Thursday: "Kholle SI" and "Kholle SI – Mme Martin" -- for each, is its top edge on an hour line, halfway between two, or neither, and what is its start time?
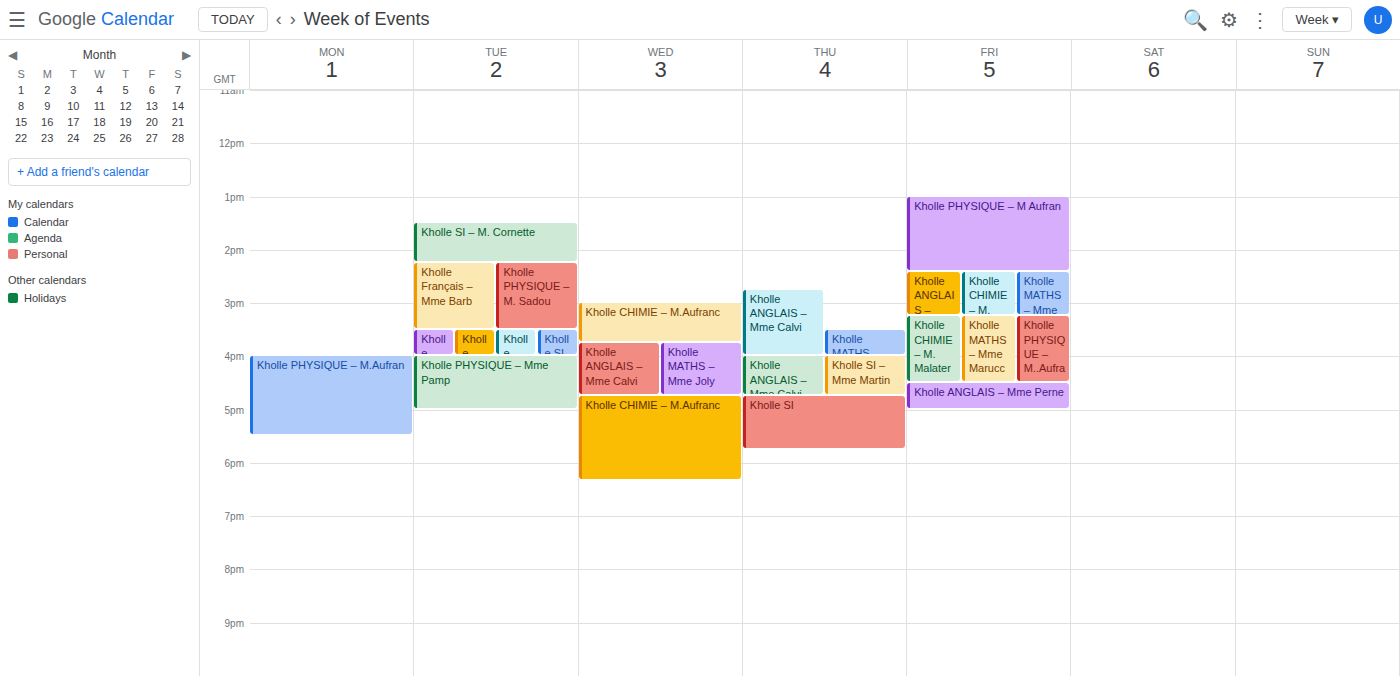
"Kholle SI": 4:45 PM, neither: three quarters of the way from the 4 PM line to the 5 PM line. "Kholle SI – Mme Martin": 4:00 PM, exactly on the 4 PM line.